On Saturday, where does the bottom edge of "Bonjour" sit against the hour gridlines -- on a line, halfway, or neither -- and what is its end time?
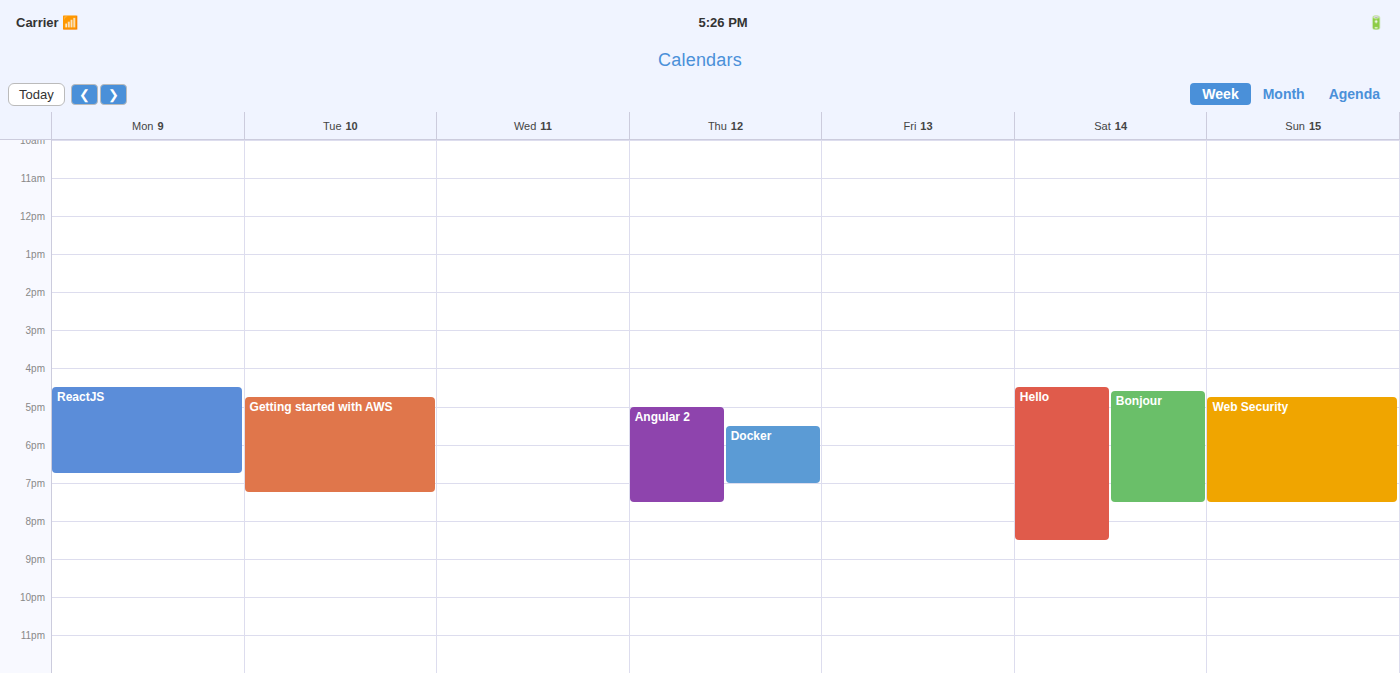
7:30 PM -- halfway between the 7 PM and 8 PM lines.